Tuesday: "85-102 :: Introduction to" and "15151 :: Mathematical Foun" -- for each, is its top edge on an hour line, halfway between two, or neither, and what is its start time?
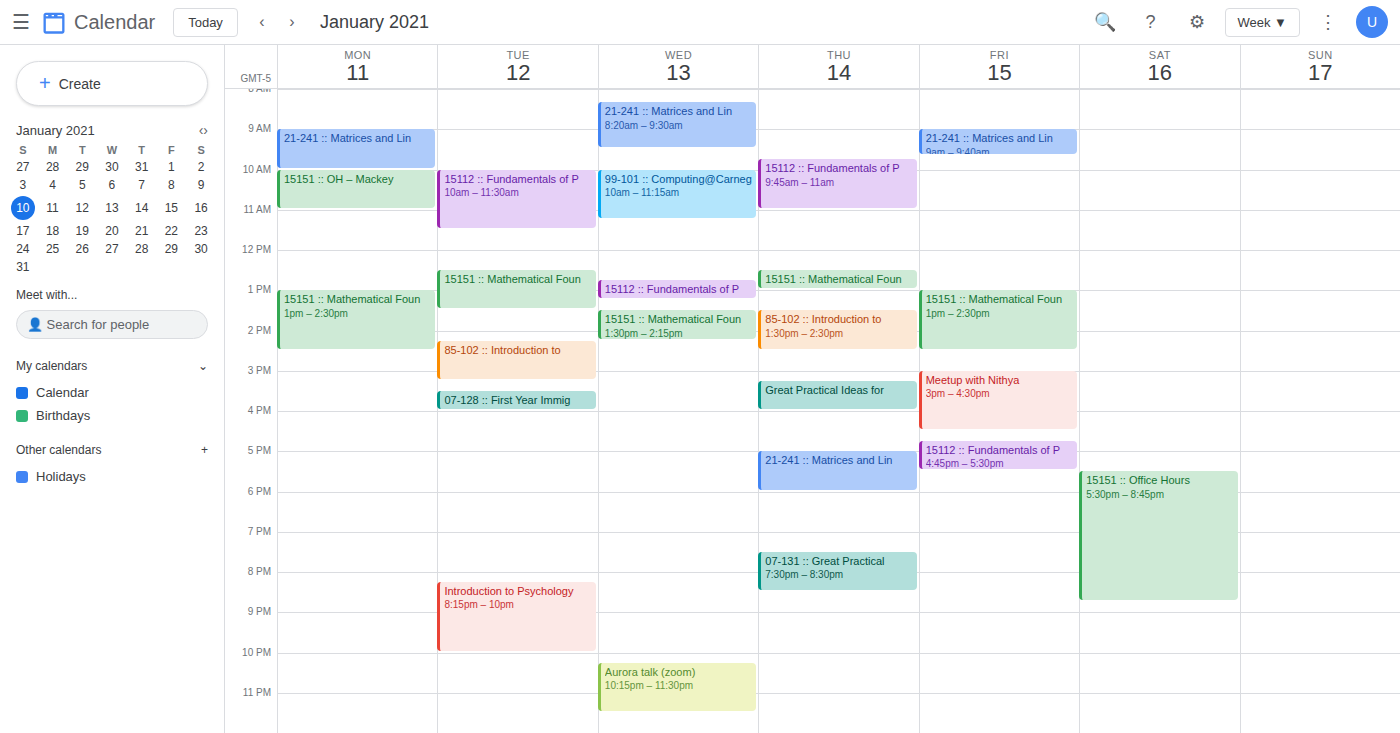
"85-102 :: Introduction to": 14:15, neither: a quarter of the way from the 14:00 line to the 15:00 line. "15151 :: Mathematical Foun": 12:30, halfway between the 12:00 and 13:00 lines.